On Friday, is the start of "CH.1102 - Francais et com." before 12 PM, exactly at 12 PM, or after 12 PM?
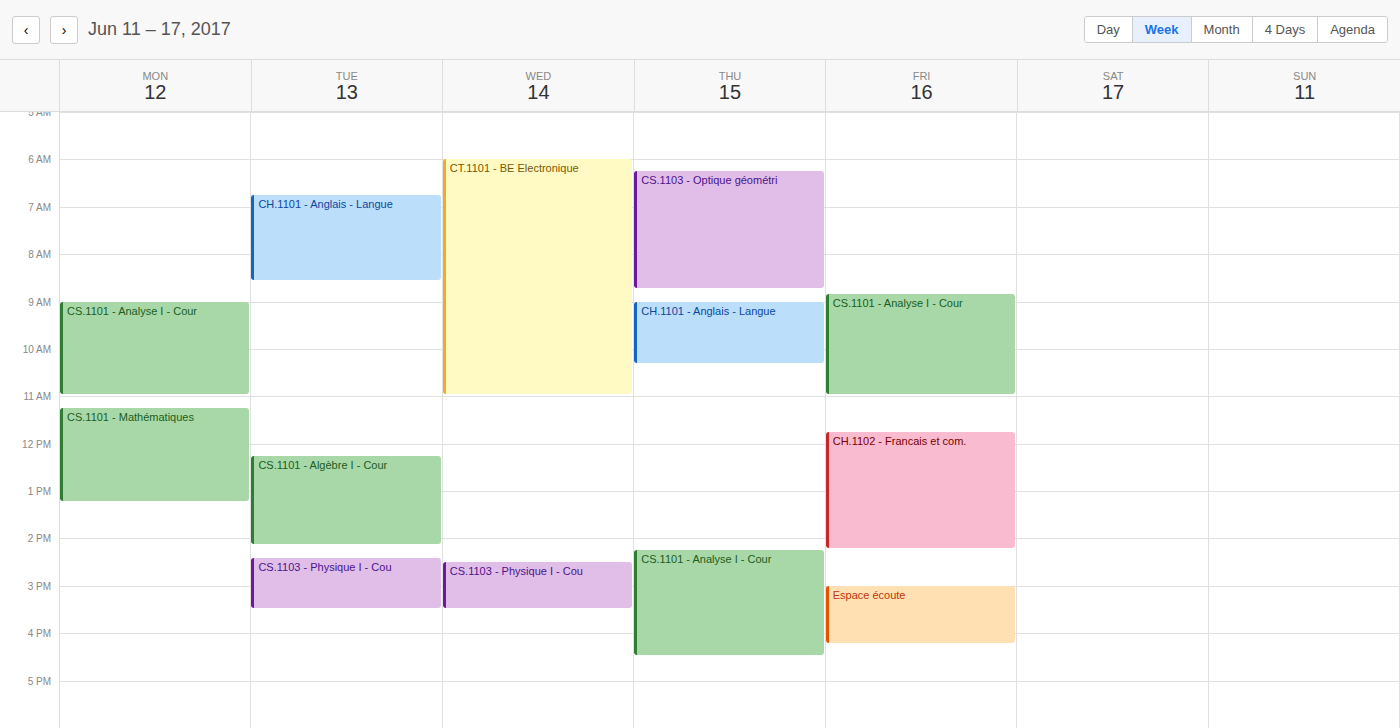
11:45 AM -- before 12 PM, 15 minutes above the 12 PM line.